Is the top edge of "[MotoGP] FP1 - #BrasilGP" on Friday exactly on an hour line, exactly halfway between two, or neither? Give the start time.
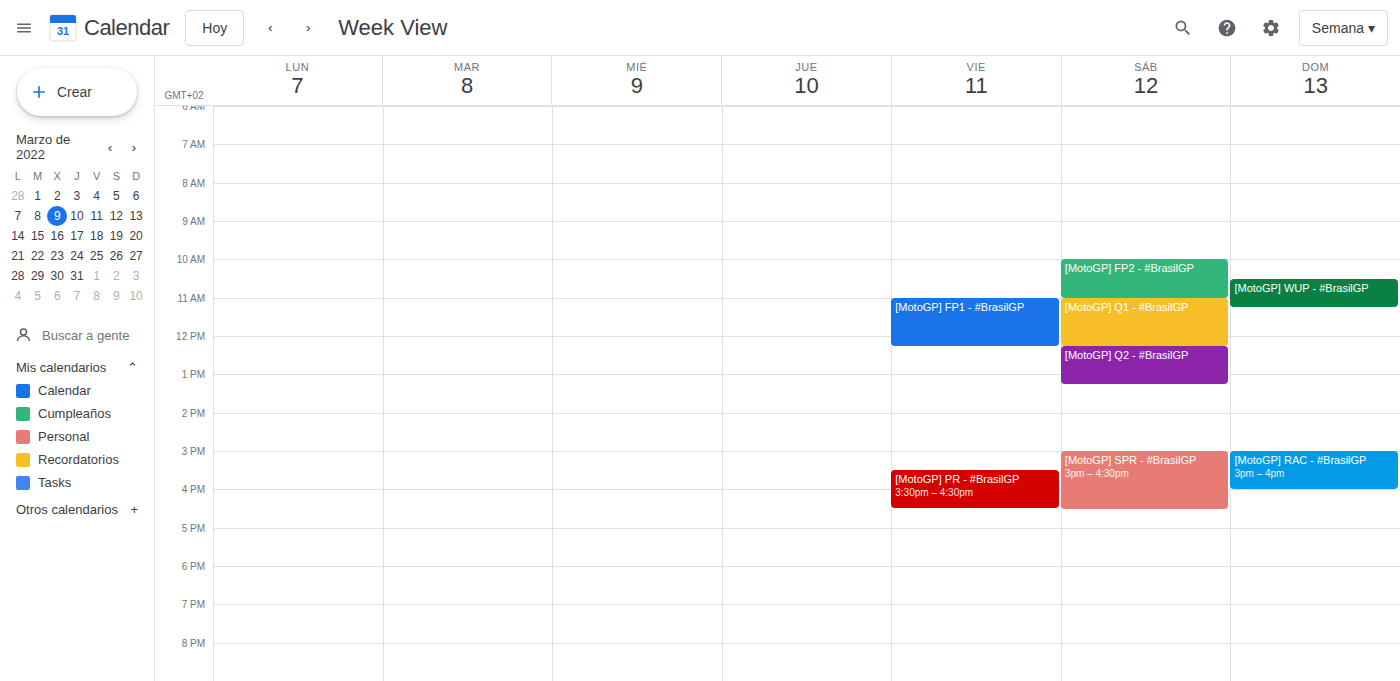
11:00 AM -- exactly on the 11 AM line.